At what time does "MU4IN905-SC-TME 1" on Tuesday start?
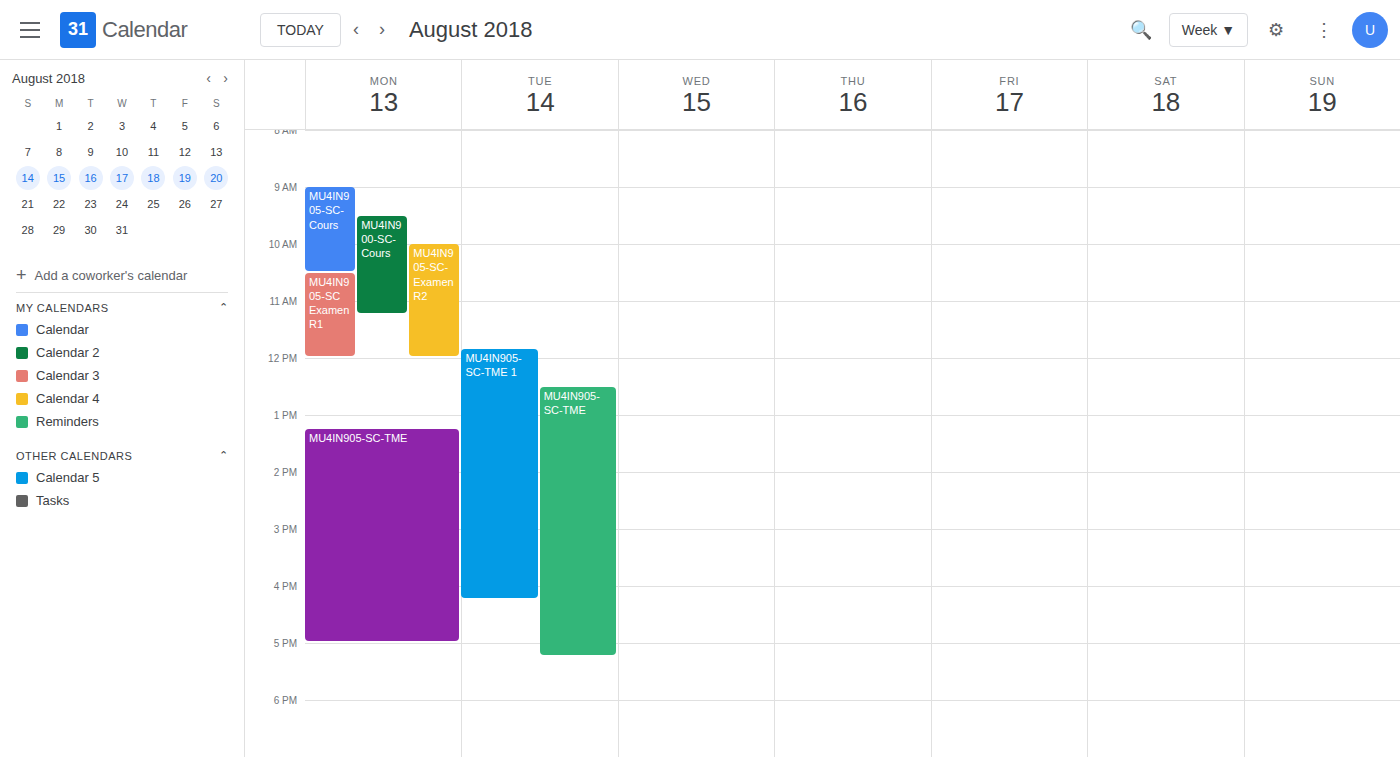
11:50 AM